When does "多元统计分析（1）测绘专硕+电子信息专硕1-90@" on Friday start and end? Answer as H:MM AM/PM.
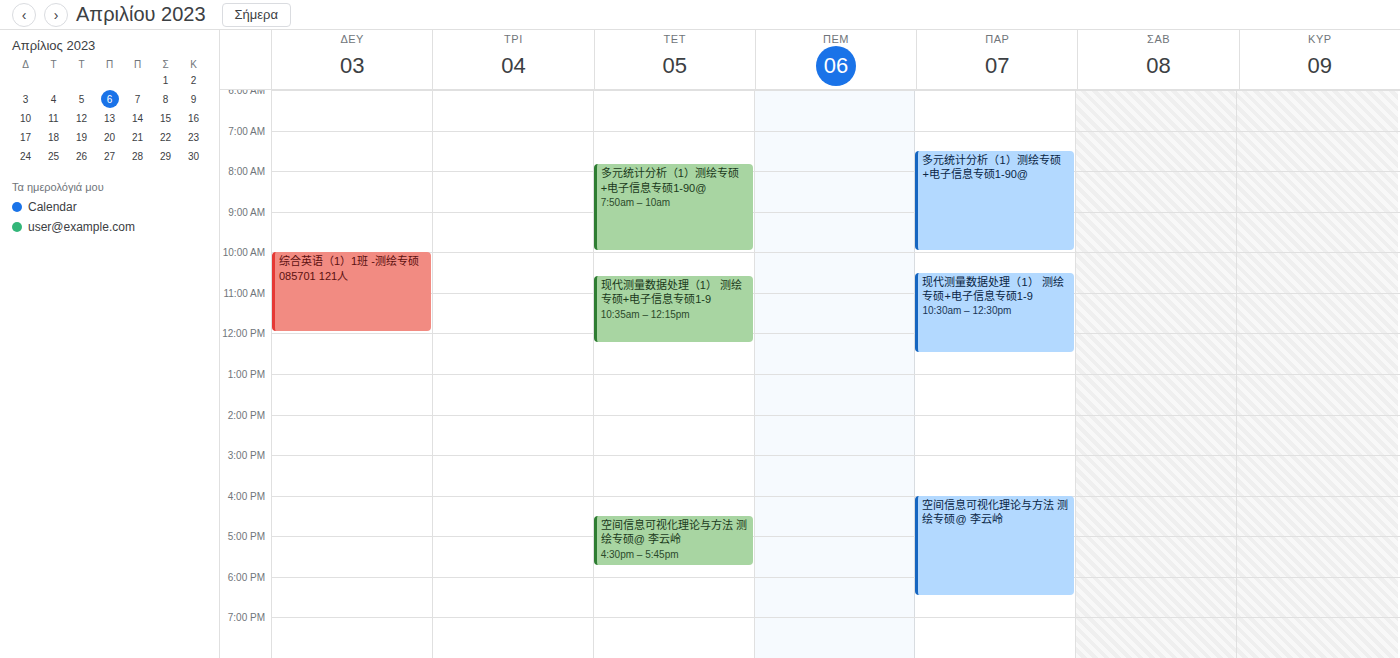
7:30 AM to 10:00 AM